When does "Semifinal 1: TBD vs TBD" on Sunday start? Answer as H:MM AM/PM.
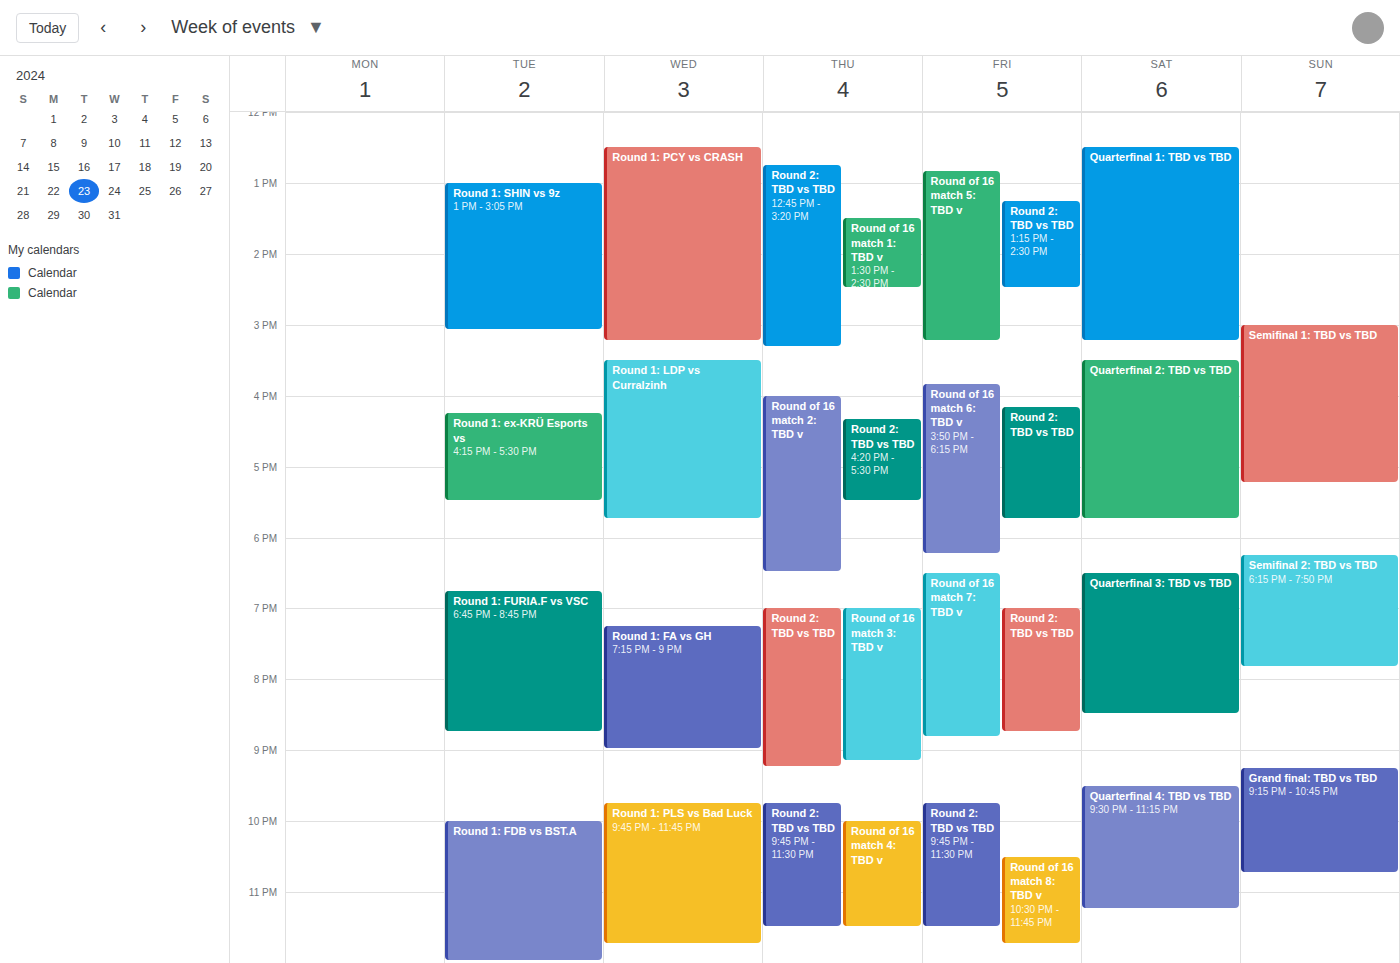
3:00 PM